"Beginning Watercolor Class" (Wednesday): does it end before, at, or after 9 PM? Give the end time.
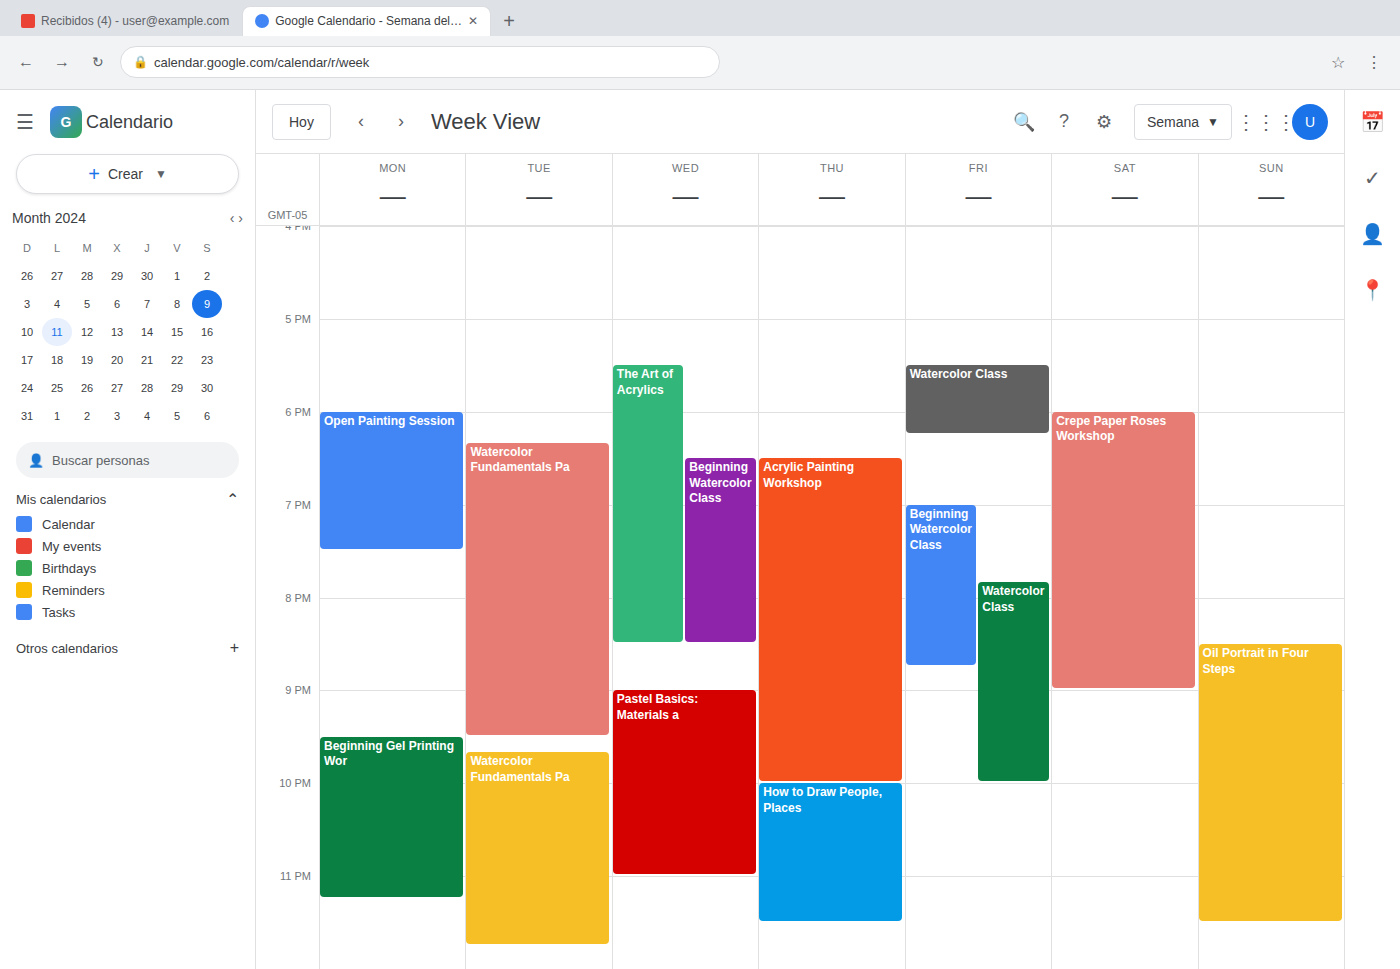
8:30 PM -- before 9 PM, 30 minutes above the 9 PM line.